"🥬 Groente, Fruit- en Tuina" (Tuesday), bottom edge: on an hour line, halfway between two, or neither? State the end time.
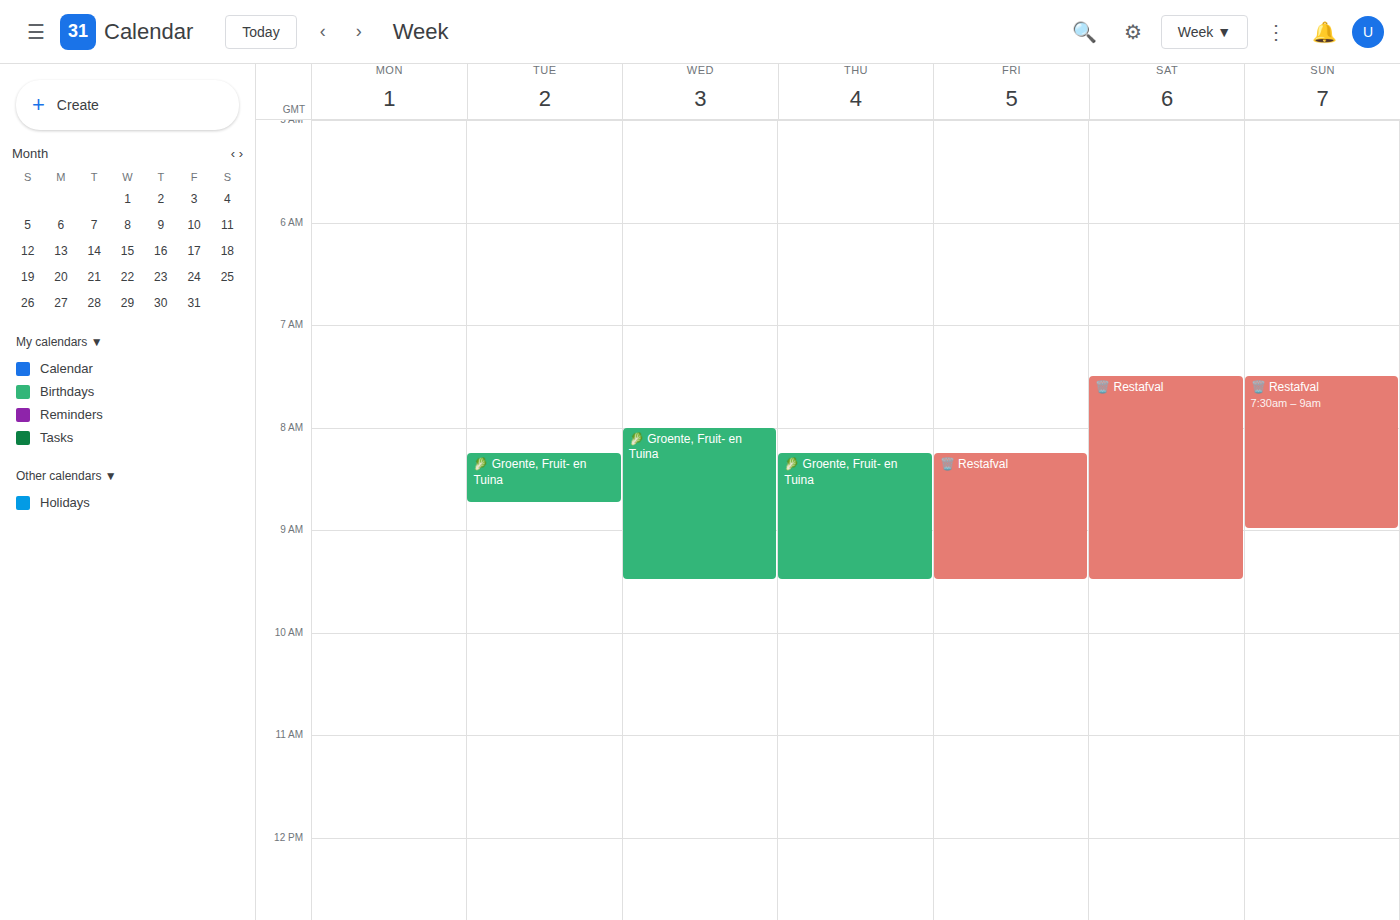
08:45 -- neither: three quarters of the way from the 08:00 line to the 09:00 line.